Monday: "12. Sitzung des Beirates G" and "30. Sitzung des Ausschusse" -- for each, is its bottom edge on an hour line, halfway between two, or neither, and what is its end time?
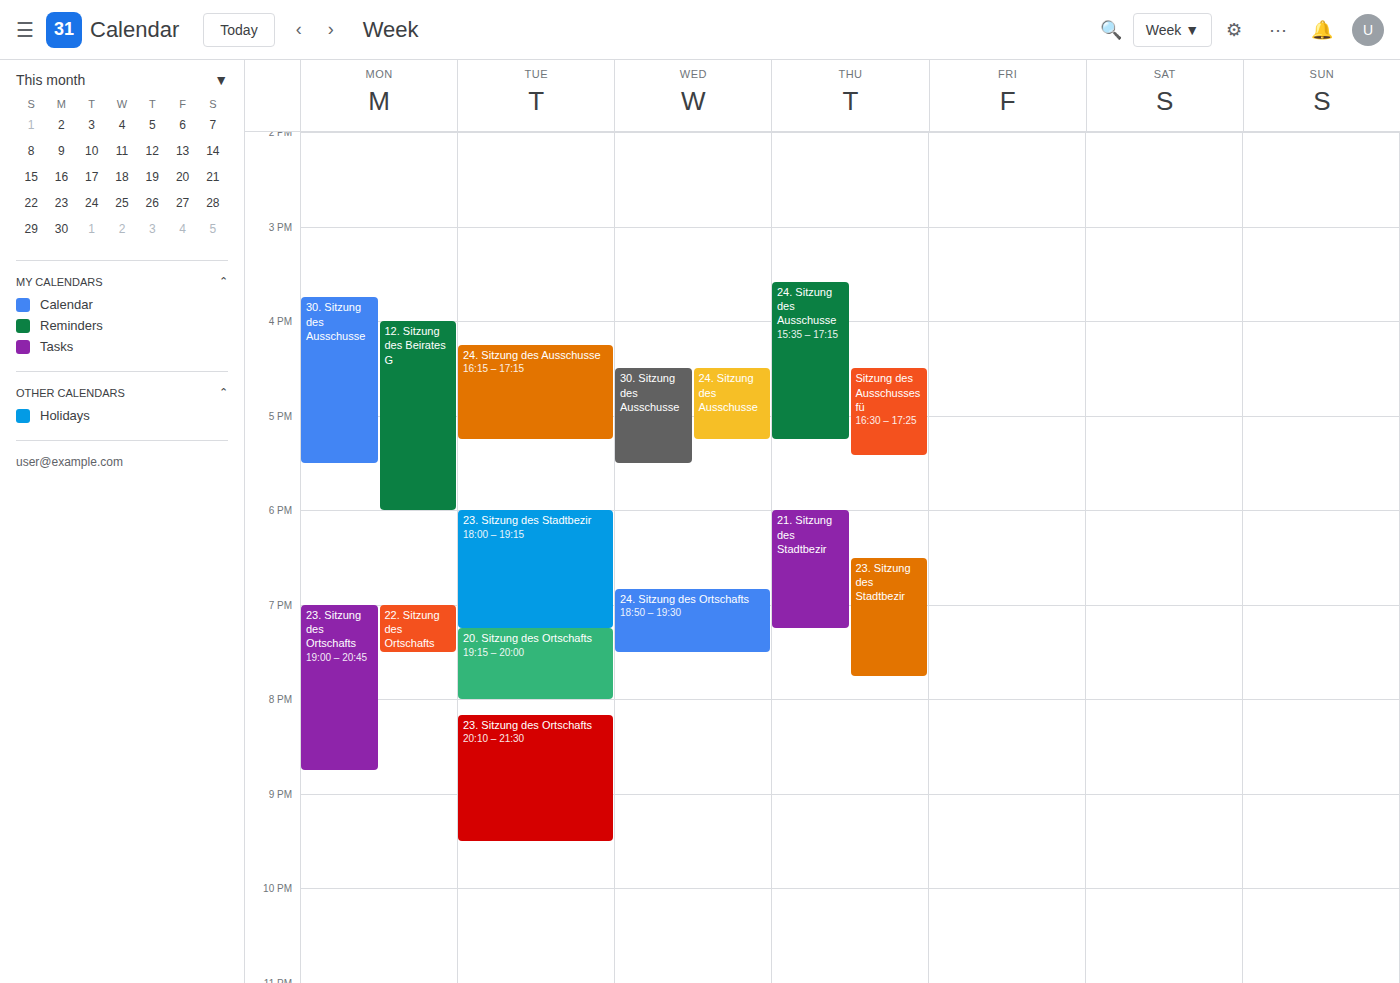
"12. Sitzung des Beirates G": 6:00 PM, exactly on the 6 PM line. "30. Sitzung des Ausschusse": 5:30 PM, halfway between the 5 PM and 6 PM lines.